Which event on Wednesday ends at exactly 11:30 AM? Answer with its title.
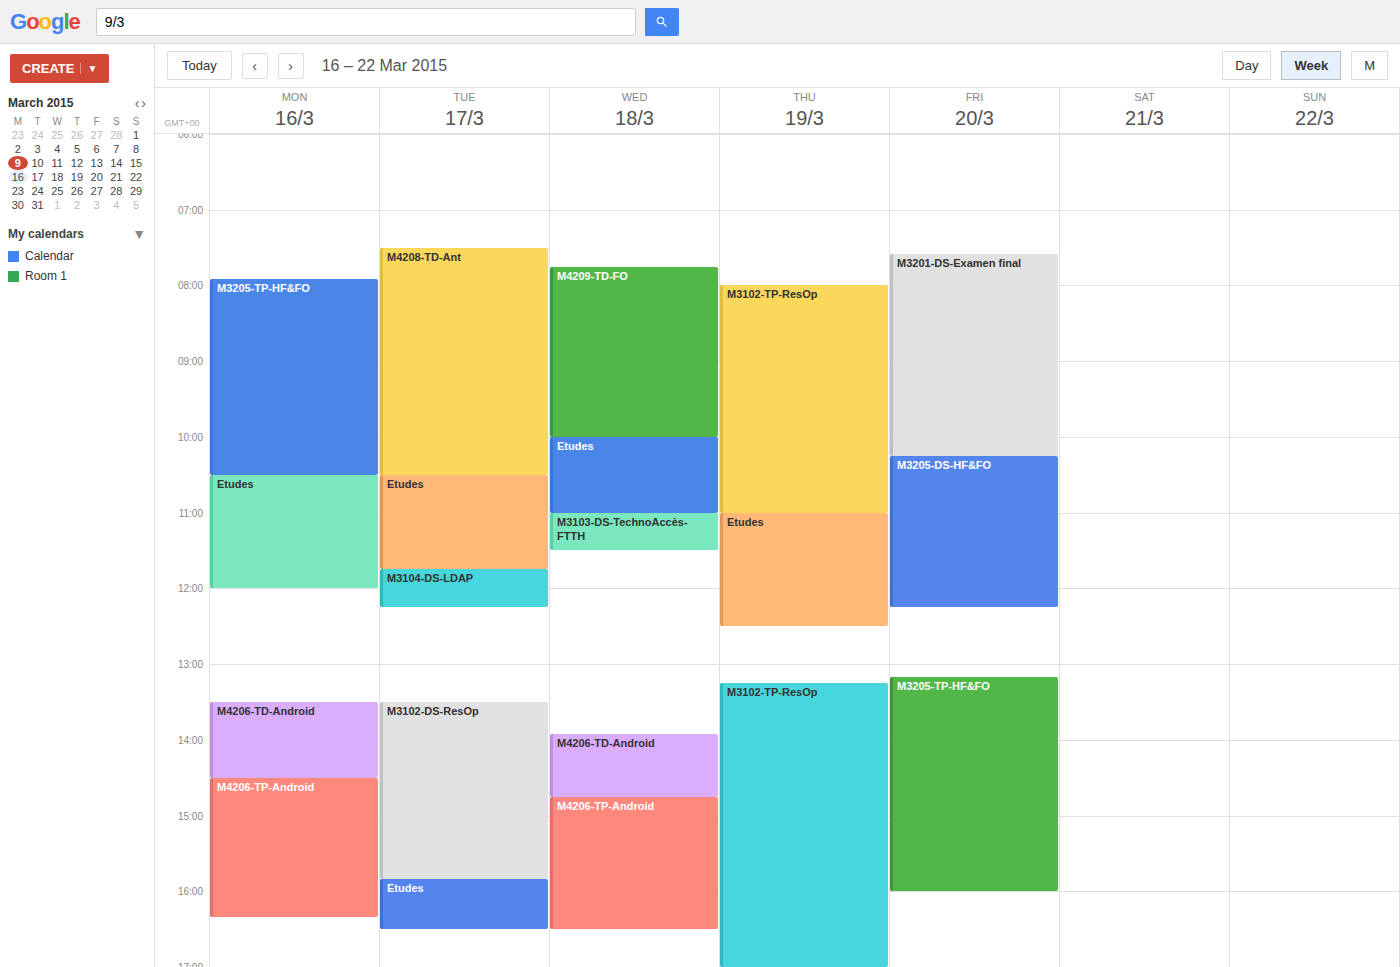
"M3103-DS-TechnoAccès-FTTH"